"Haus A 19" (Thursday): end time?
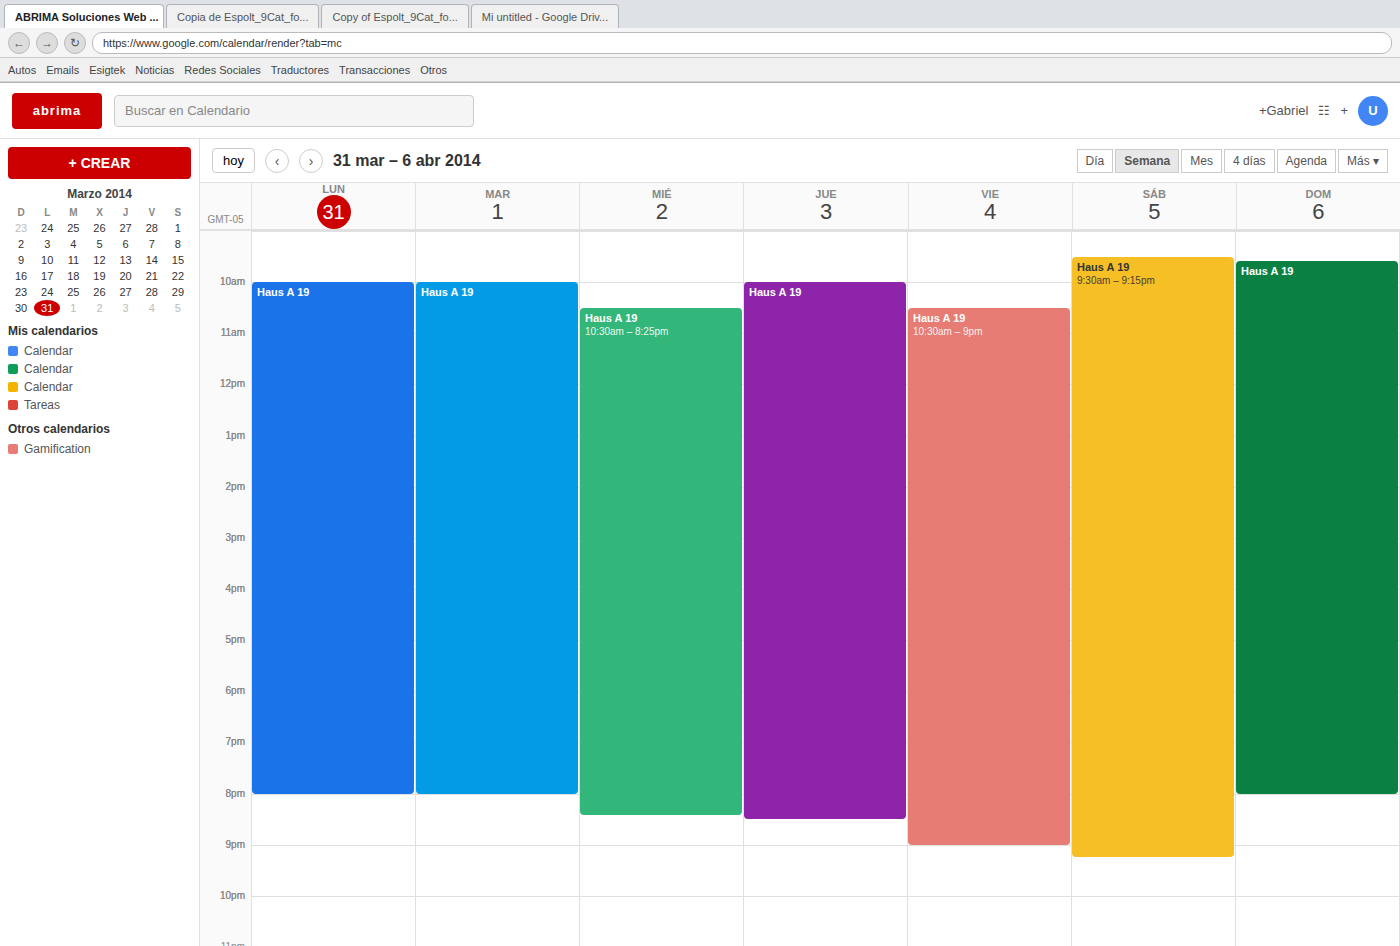
8:30 PM